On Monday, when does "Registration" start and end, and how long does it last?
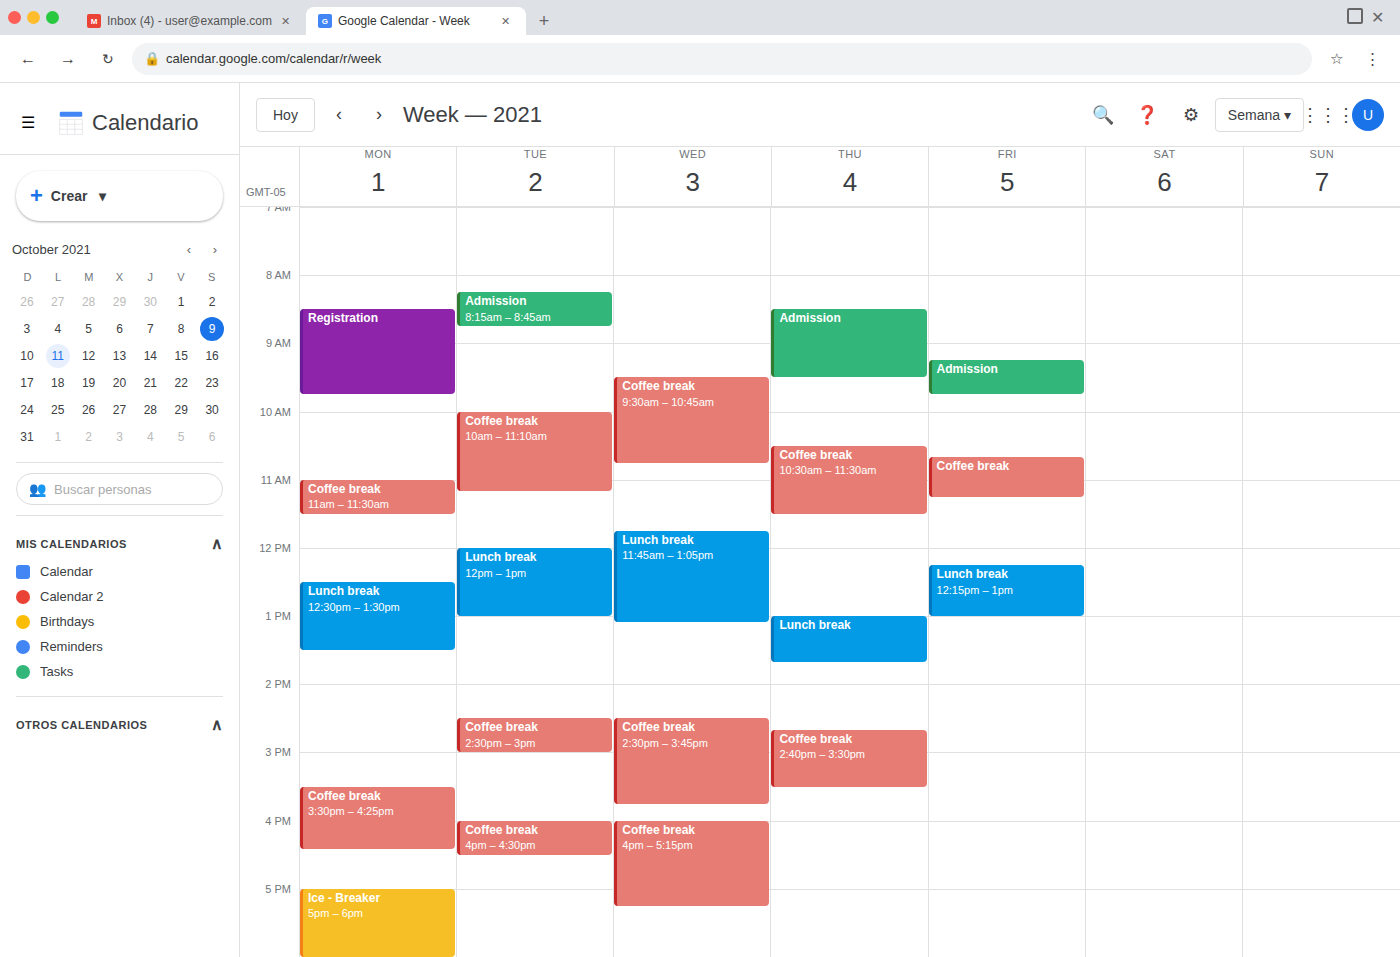
8:30 AM to 9:45 AM, 1 hour 15 minutes